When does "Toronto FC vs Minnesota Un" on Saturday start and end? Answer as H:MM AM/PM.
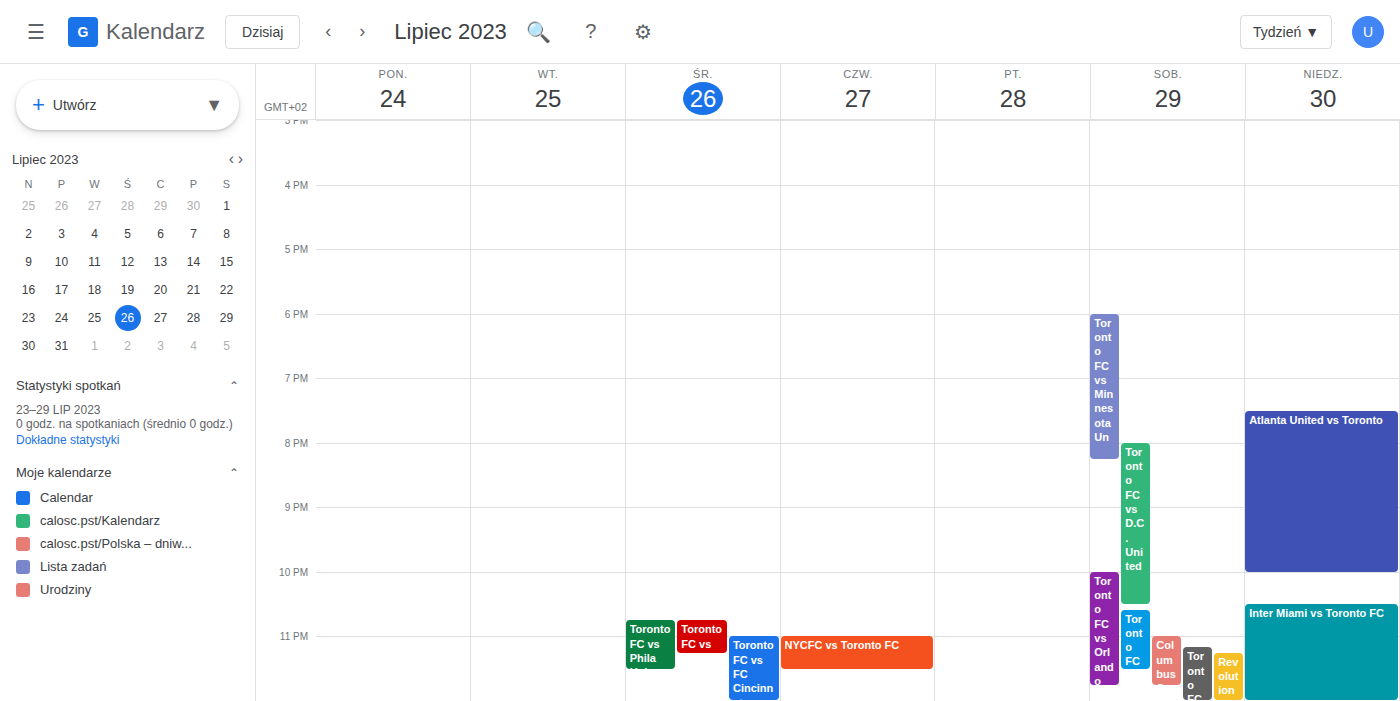
6:00 PM to 8:15 PM